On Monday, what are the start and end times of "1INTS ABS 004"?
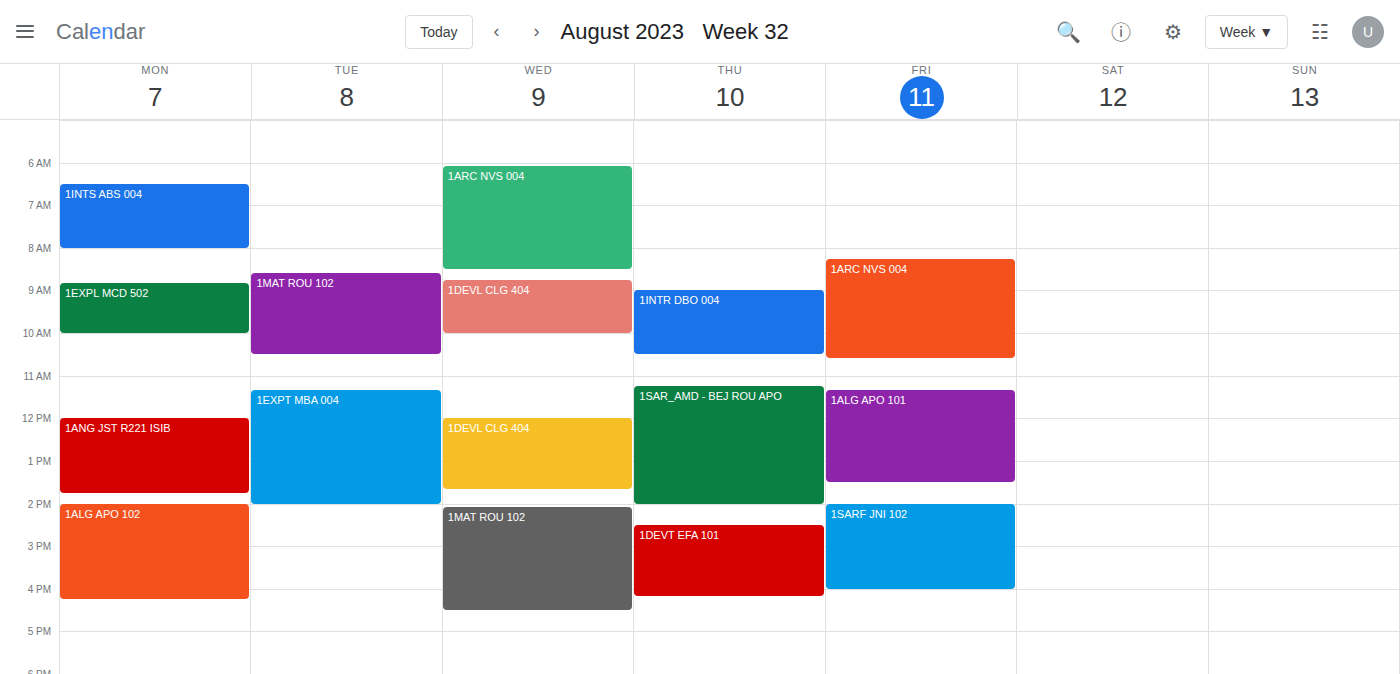
6:30 AM to 8:00 AM